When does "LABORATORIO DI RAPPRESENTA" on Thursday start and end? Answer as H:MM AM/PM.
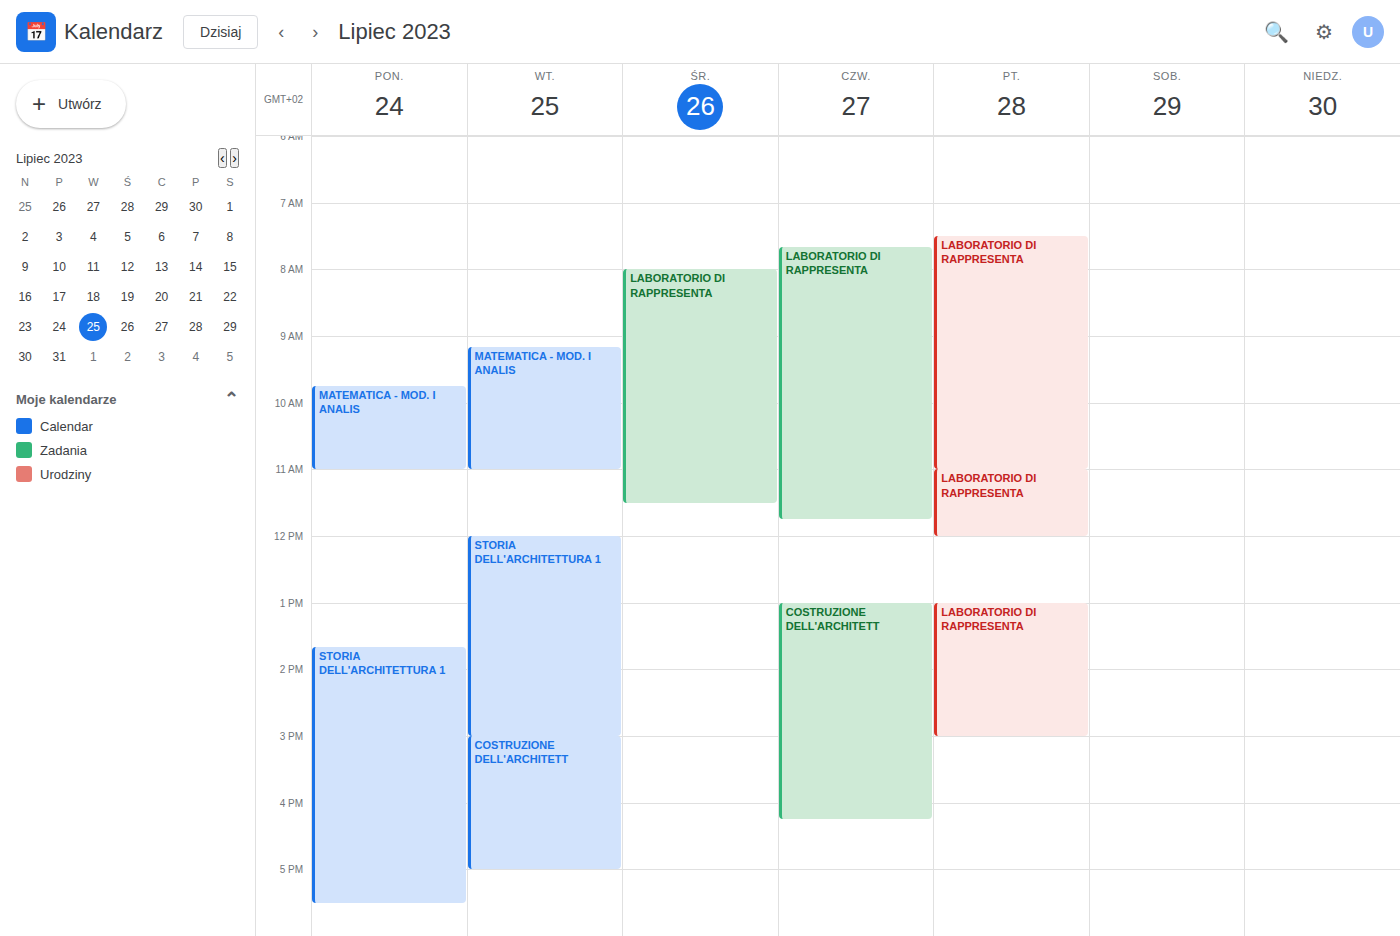
7:40 AM to 11:45 AM